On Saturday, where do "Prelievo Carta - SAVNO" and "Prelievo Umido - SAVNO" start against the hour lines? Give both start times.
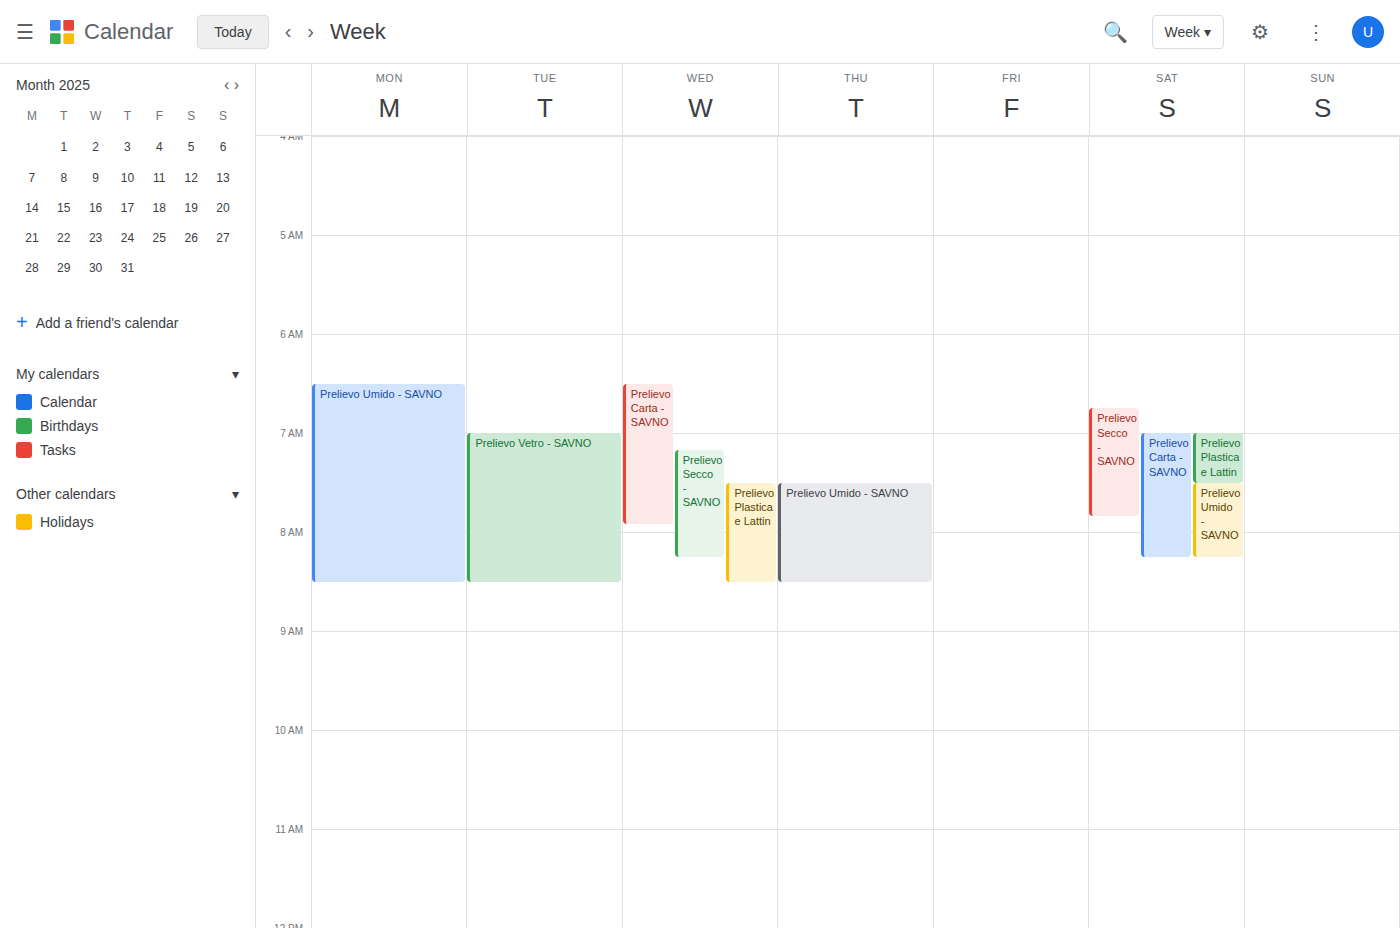
"Prelievo Carta - SAVNO": 07:00, exactly on the 07:00 line. "Prelievo Umido - SAVNO": 07:30, halfway between the 07:00 and 08:00 lines.